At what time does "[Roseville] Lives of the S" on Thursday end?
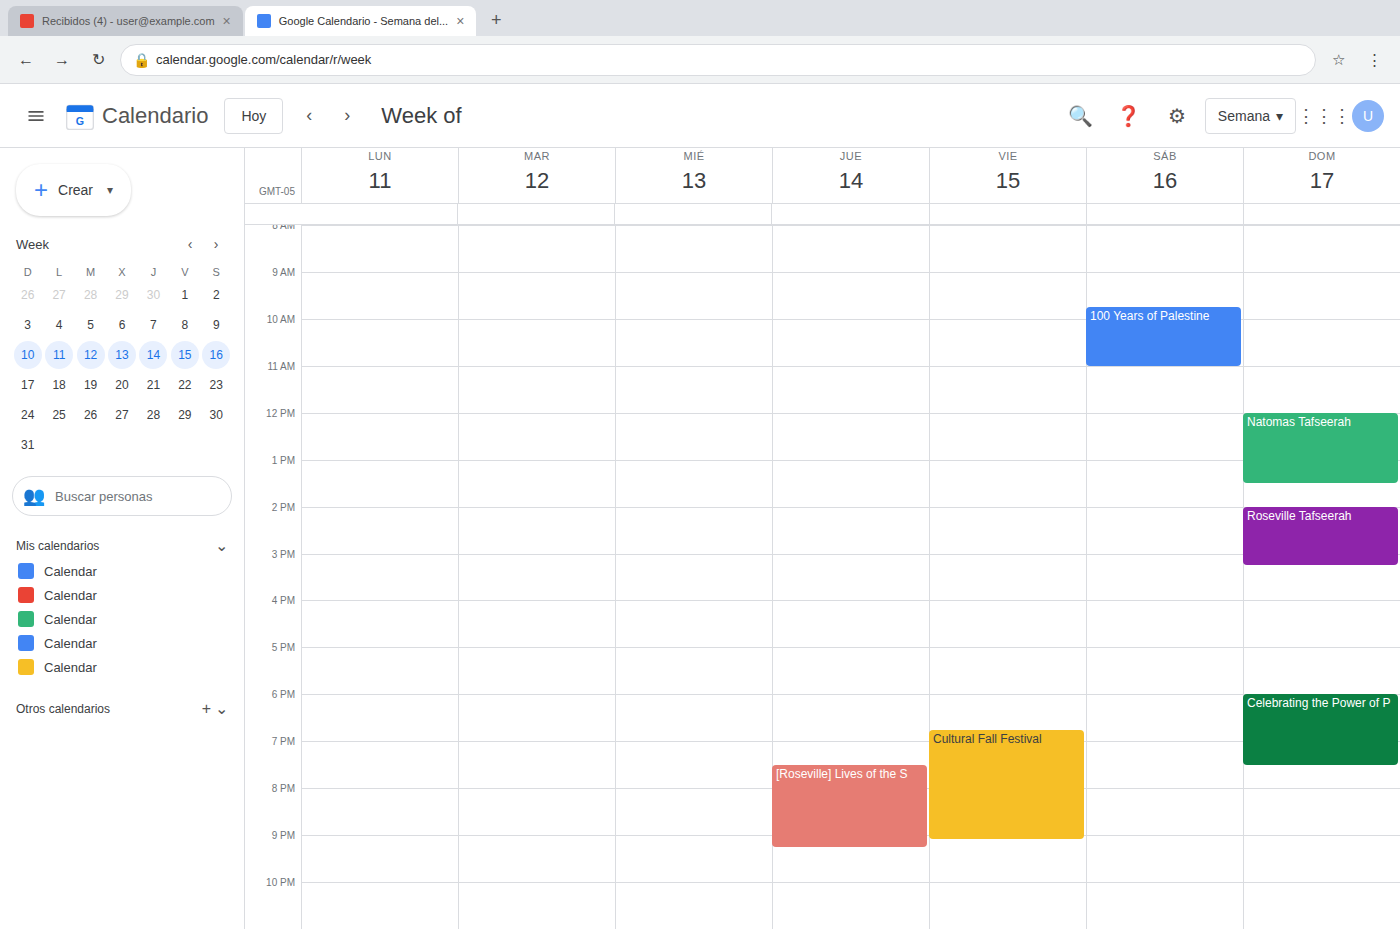
9:15 PM